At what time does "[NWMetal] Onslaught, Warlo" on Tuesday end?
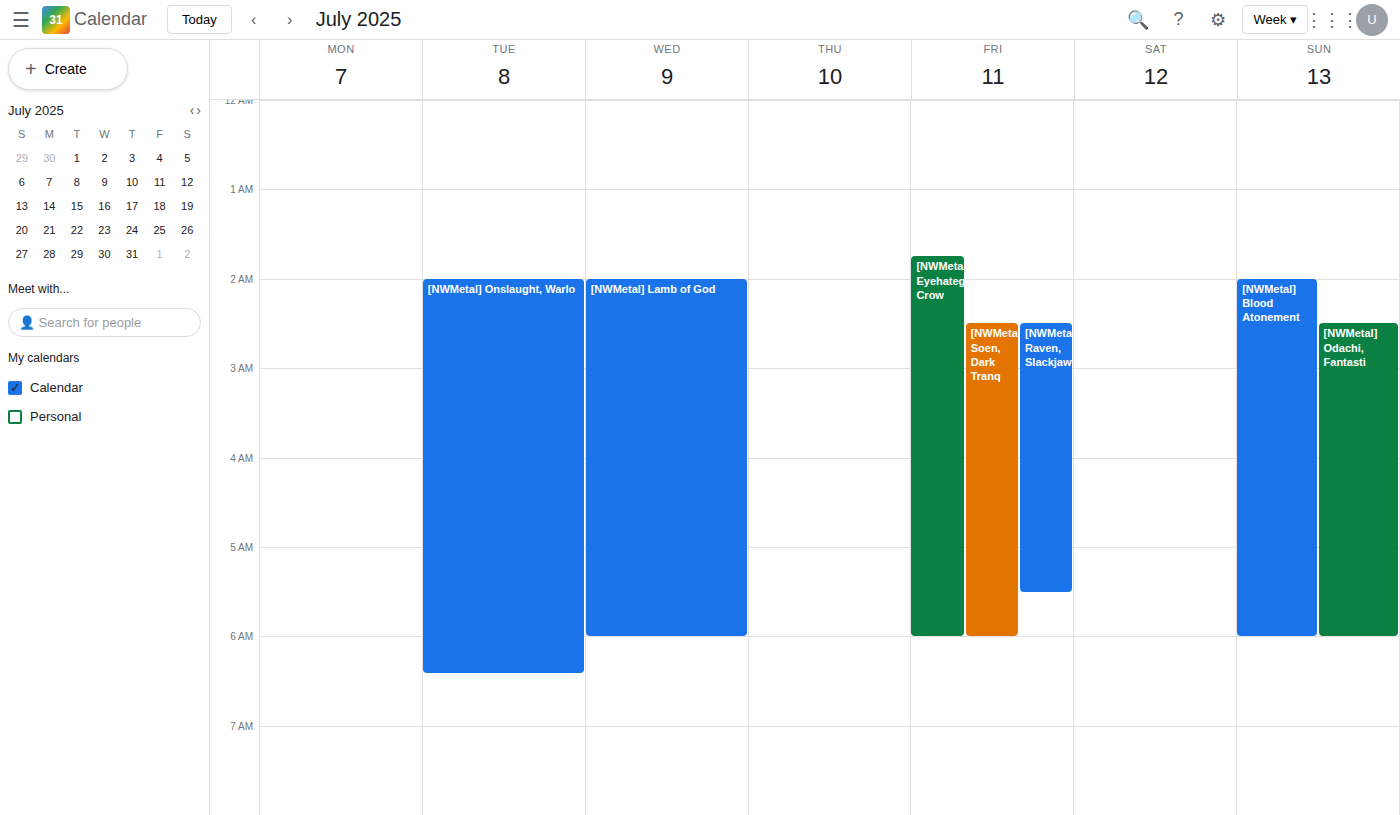
6:25 AM